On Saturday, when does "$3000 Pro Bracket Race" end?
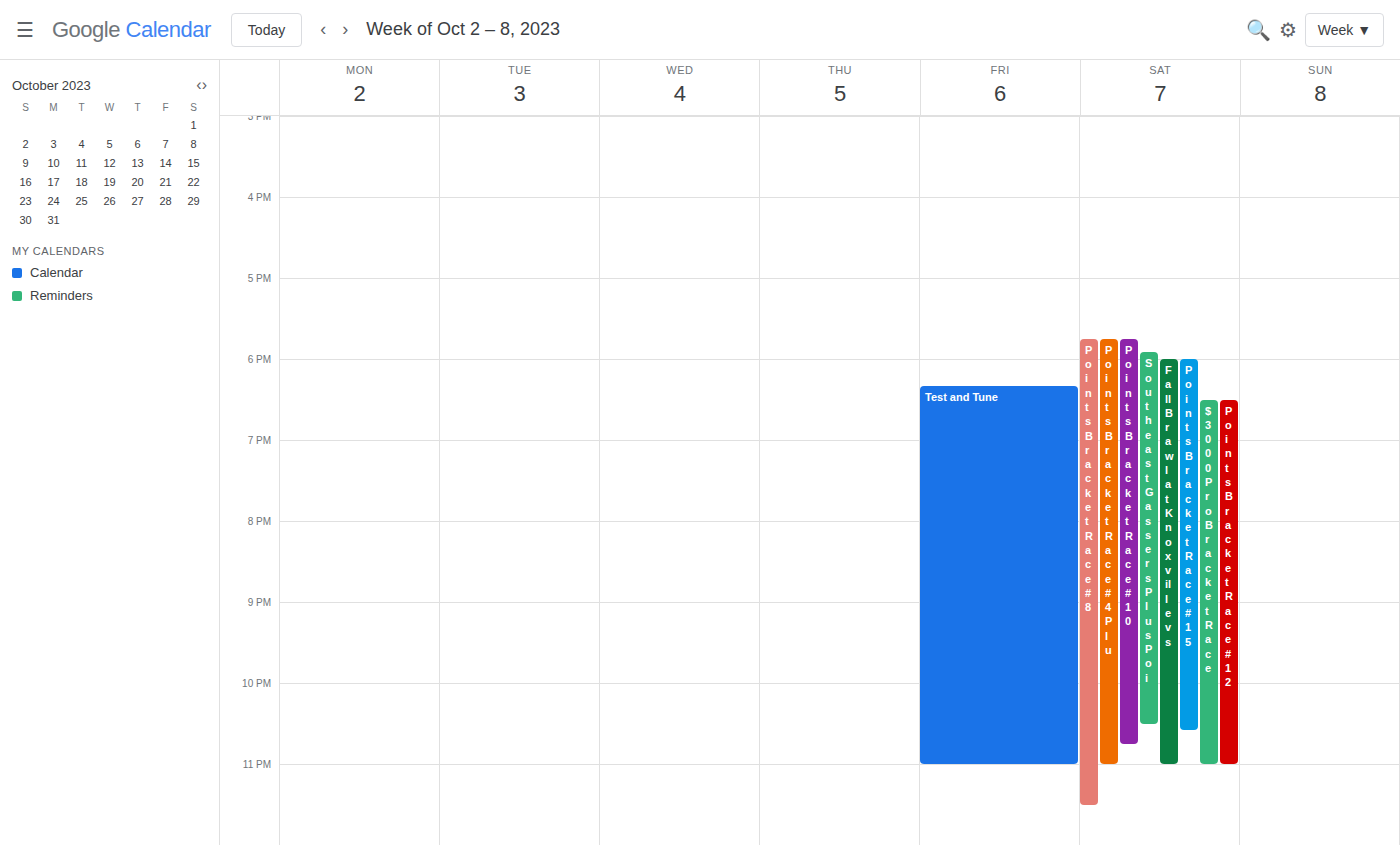
11:00 PM